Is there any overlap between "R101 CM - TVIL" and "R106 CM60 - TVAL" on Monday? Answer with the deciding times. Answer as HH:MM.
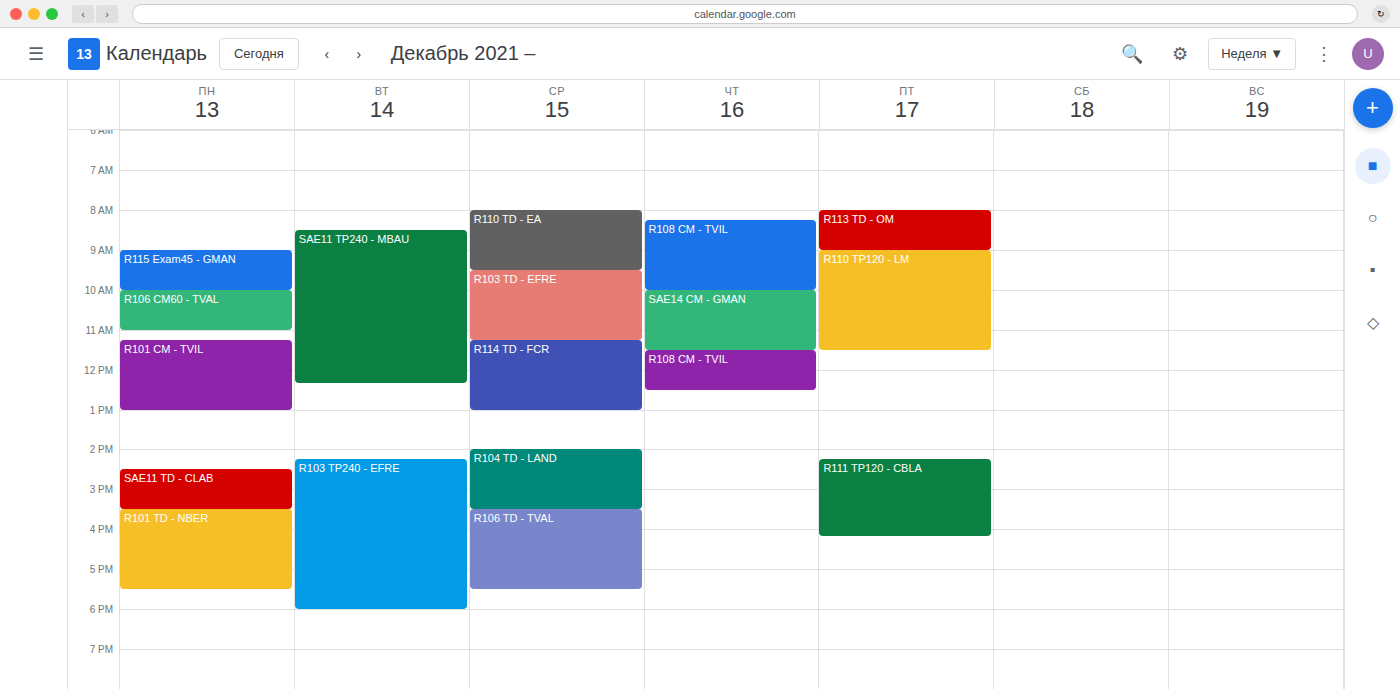
"R106 CM60 - TVAL" ends at 11:00 and "R101 CM - TVIL" starts at 11:15 -- no overlap.